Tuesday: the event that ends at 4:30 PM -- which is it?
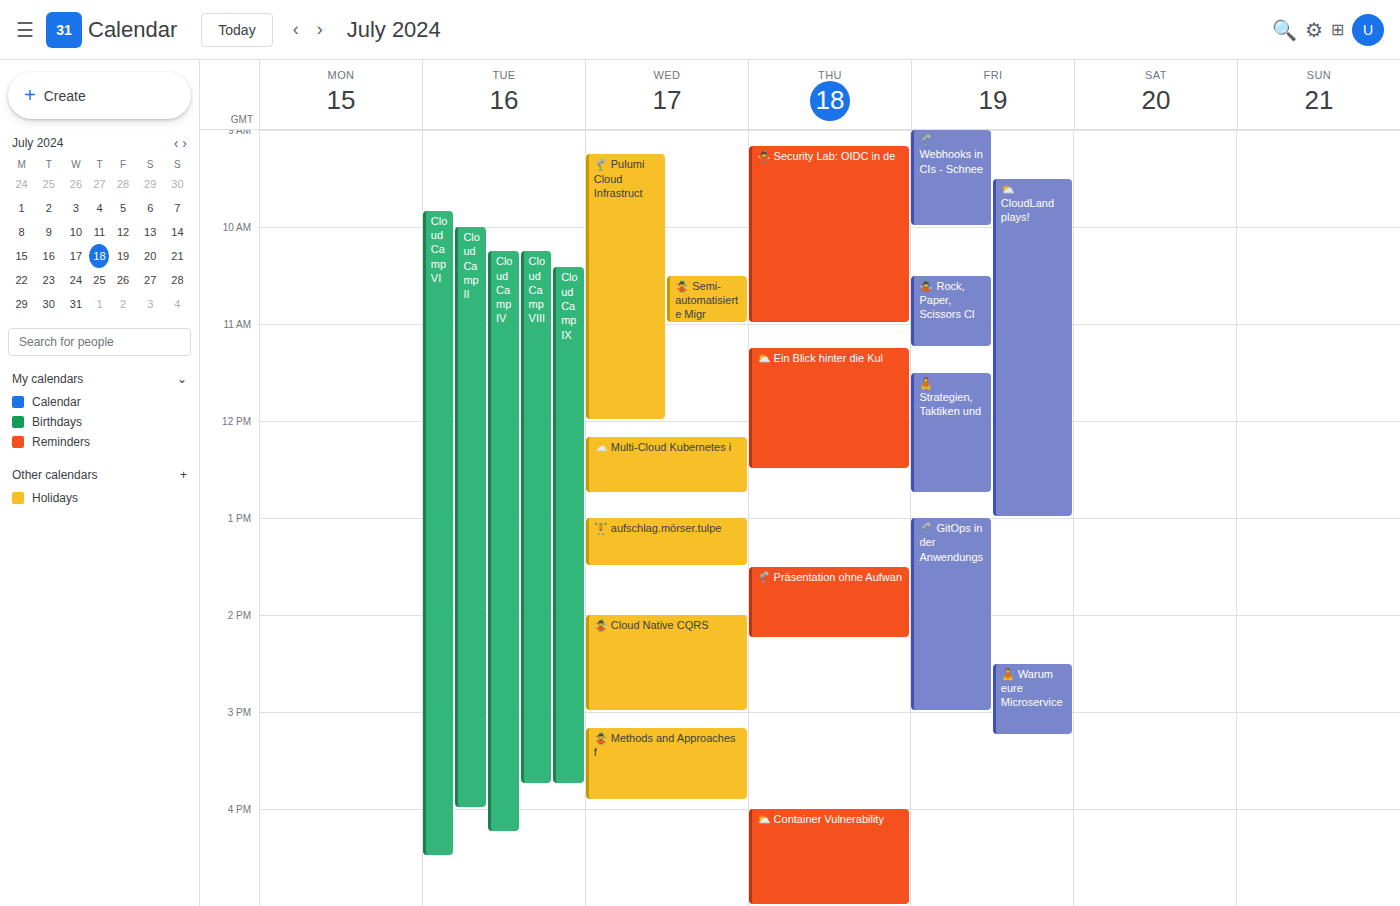
"CloudCamp VI"